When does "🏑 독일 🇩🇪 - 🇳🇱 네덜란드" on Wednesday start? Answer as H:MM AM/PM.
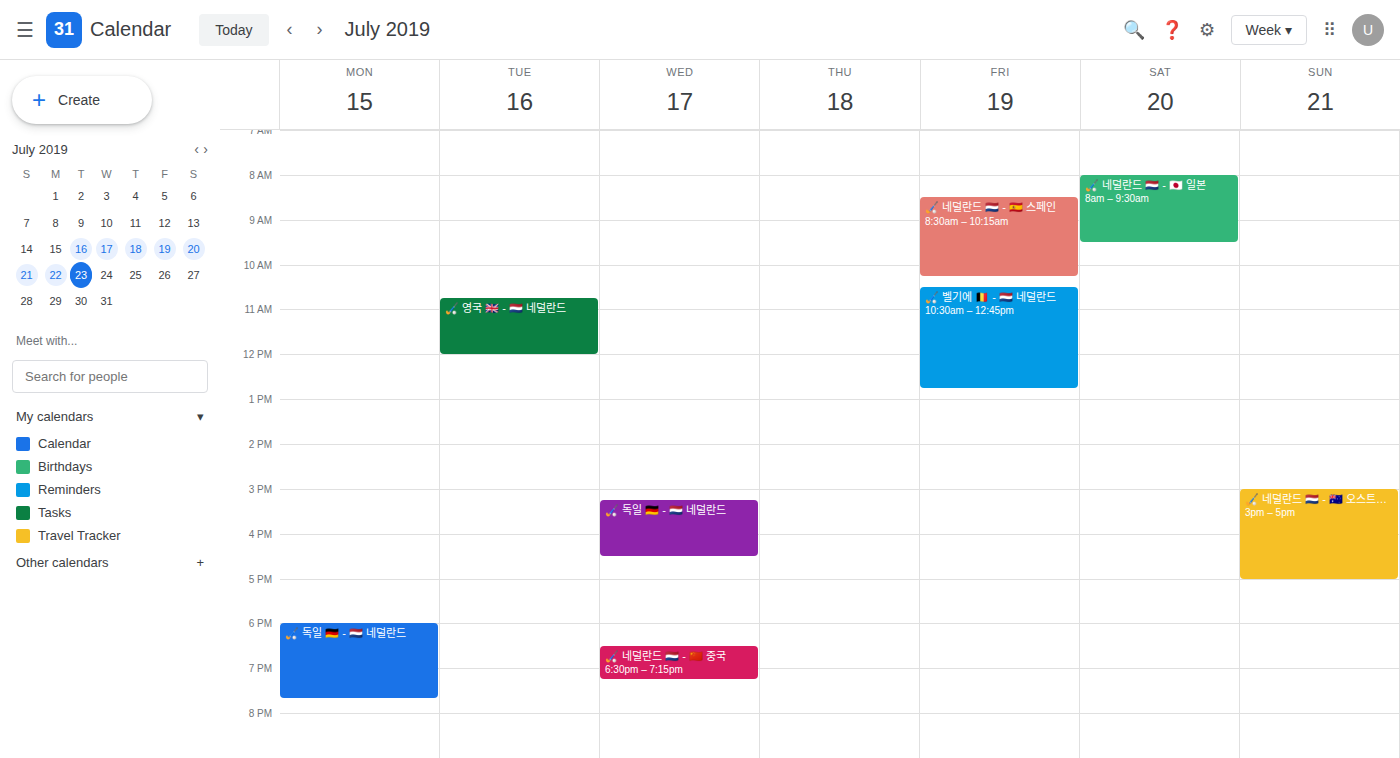
3:15 PM